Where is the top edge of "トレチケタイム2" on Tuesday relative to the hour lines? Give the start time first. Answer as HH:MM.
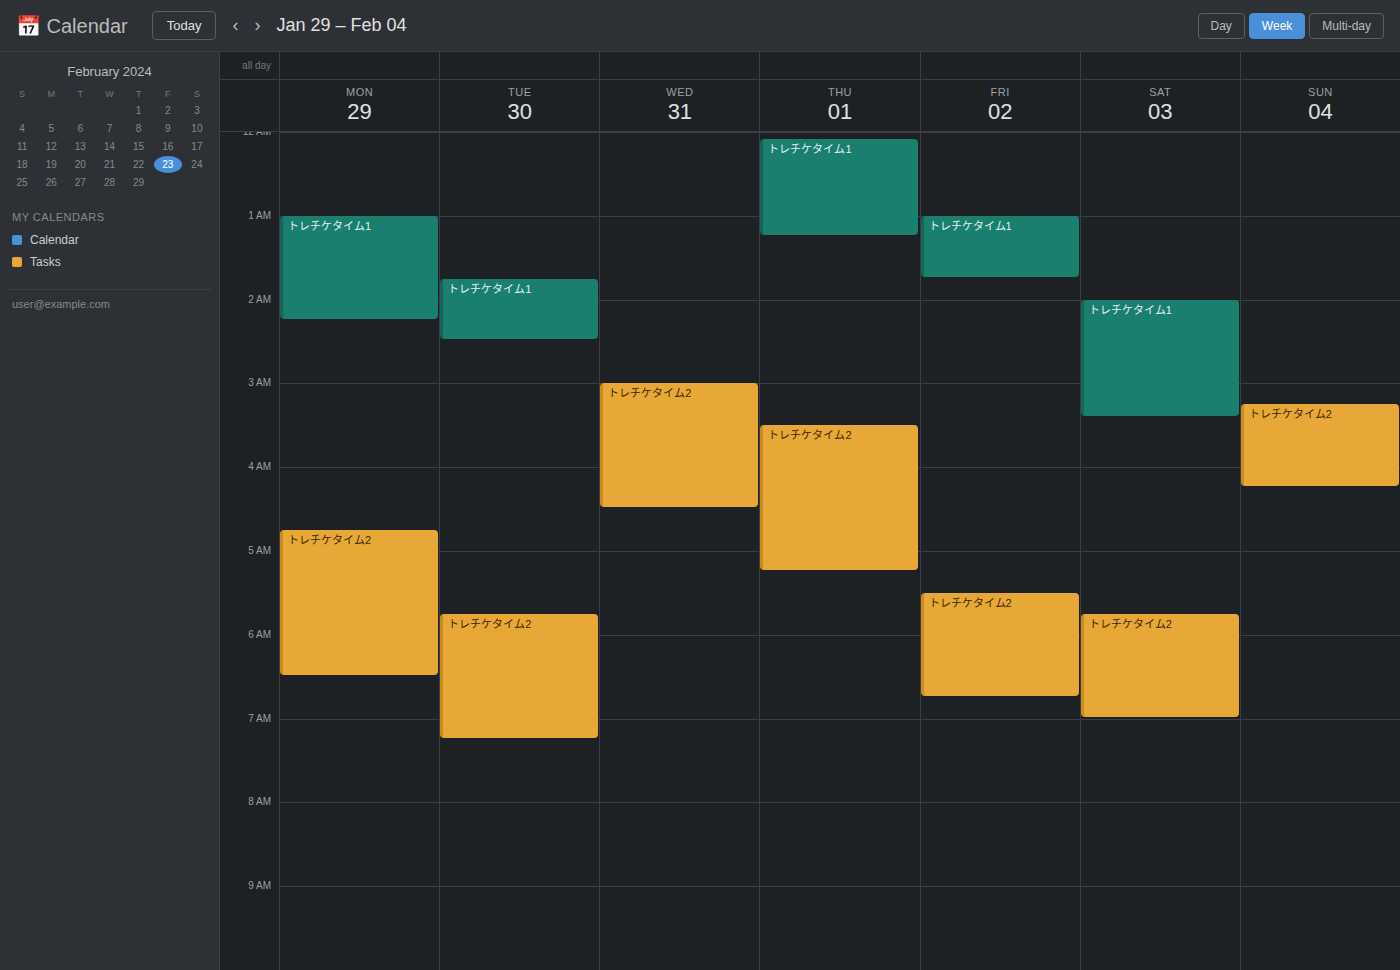
05:45 -- neither: three quarters of the way from the 05:00 line to the 06:00 line.